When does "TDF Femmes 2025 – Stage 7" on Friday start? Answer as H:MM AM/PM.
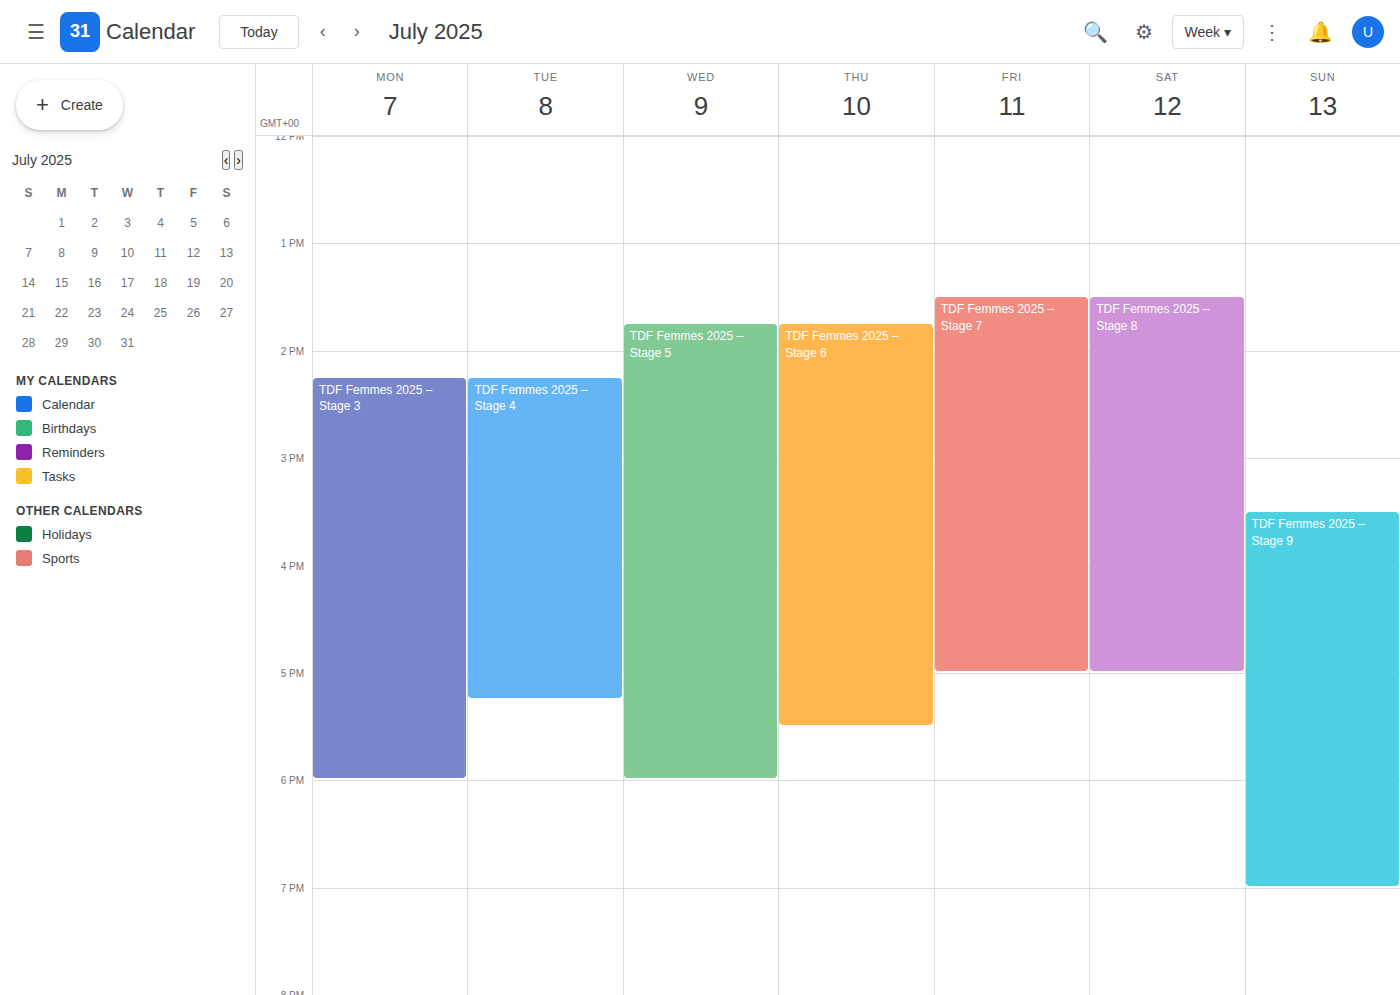
1:30 PM